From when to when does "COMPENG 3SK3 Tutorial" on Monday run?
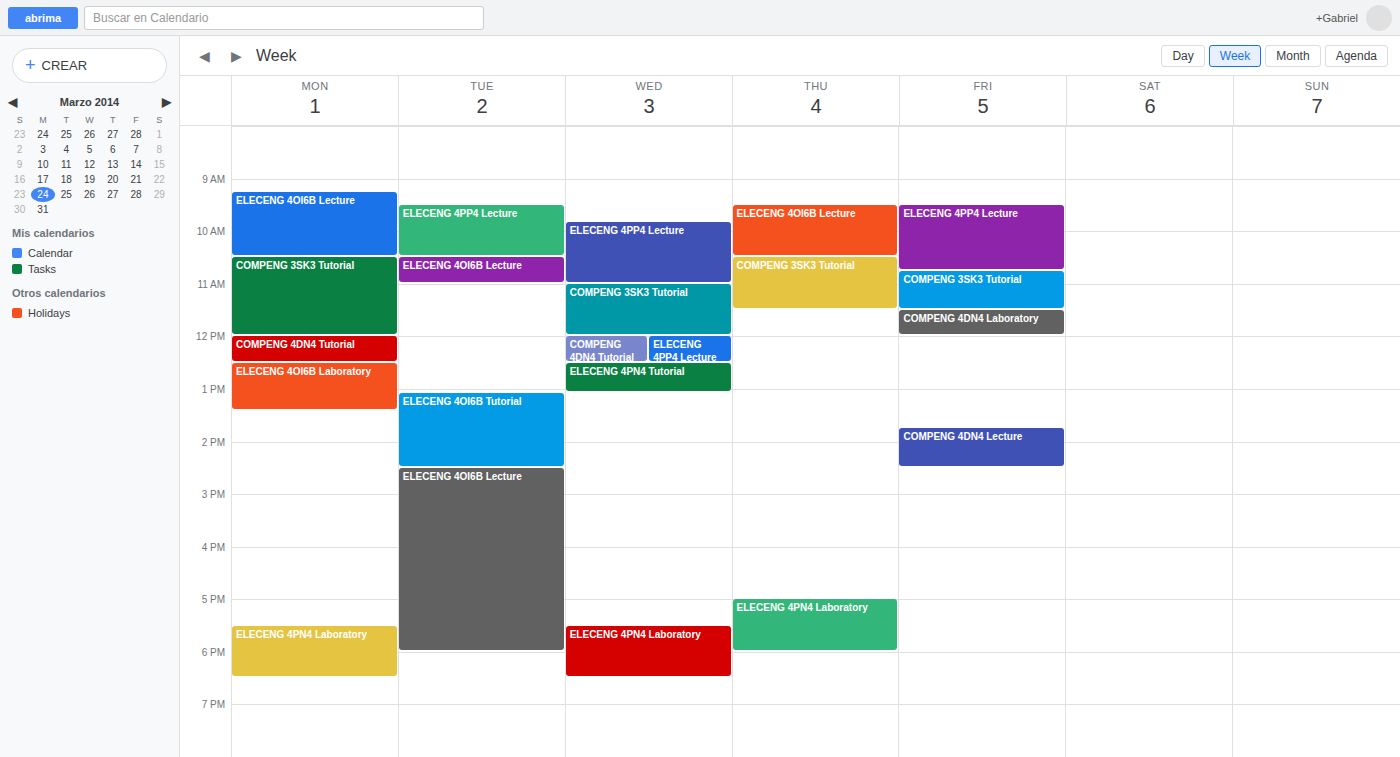
10:30 AM to 12:00 PM